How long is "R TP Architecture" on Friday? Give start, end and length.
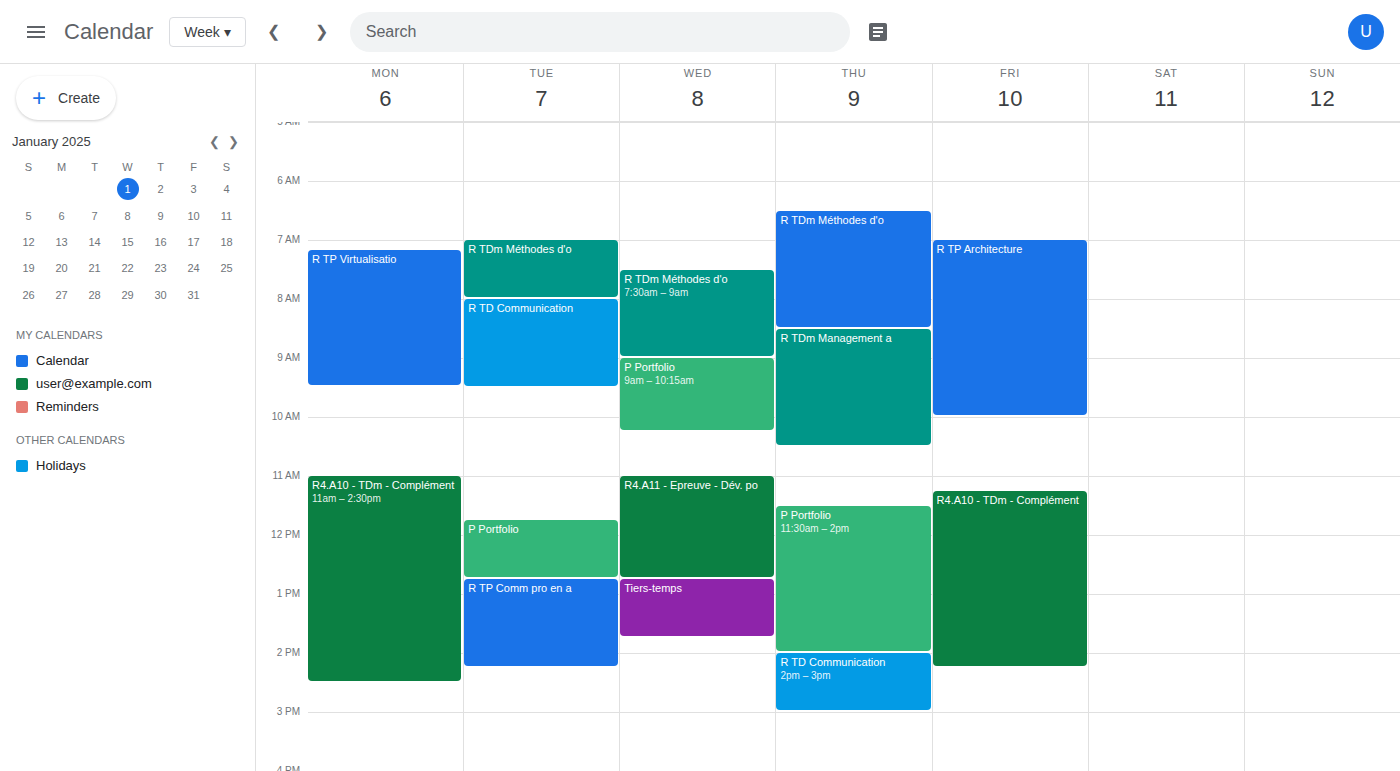
7:00 AM to 10:00 AM, 3 hours